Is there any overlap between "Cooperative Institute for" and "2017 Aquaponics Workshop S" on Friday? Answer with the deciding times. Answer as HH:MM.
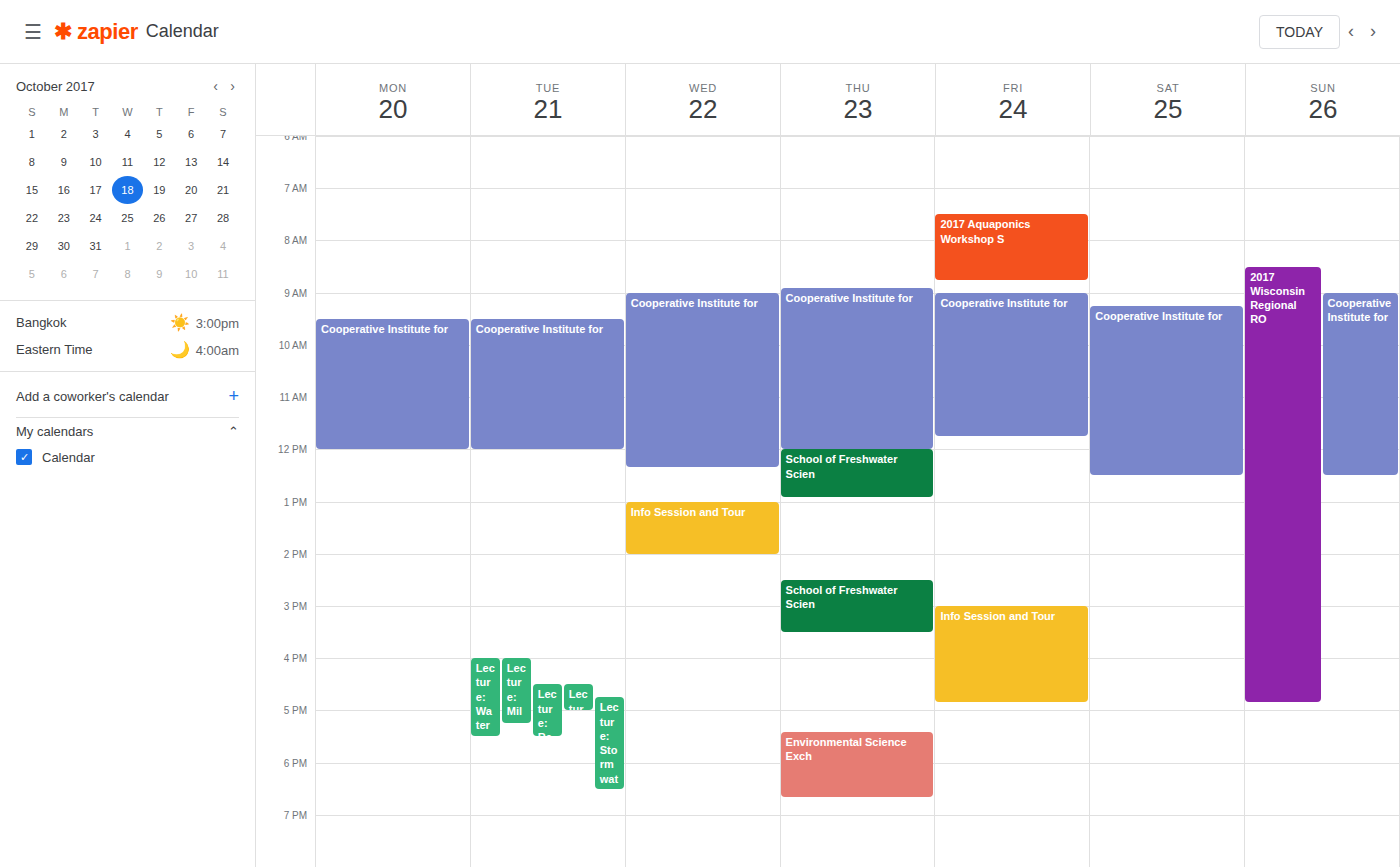
"2017 Aquaponics Workshop S" ends at 08:45 and "Cooperative Institute for" starts at 09:00 -- no overlap.